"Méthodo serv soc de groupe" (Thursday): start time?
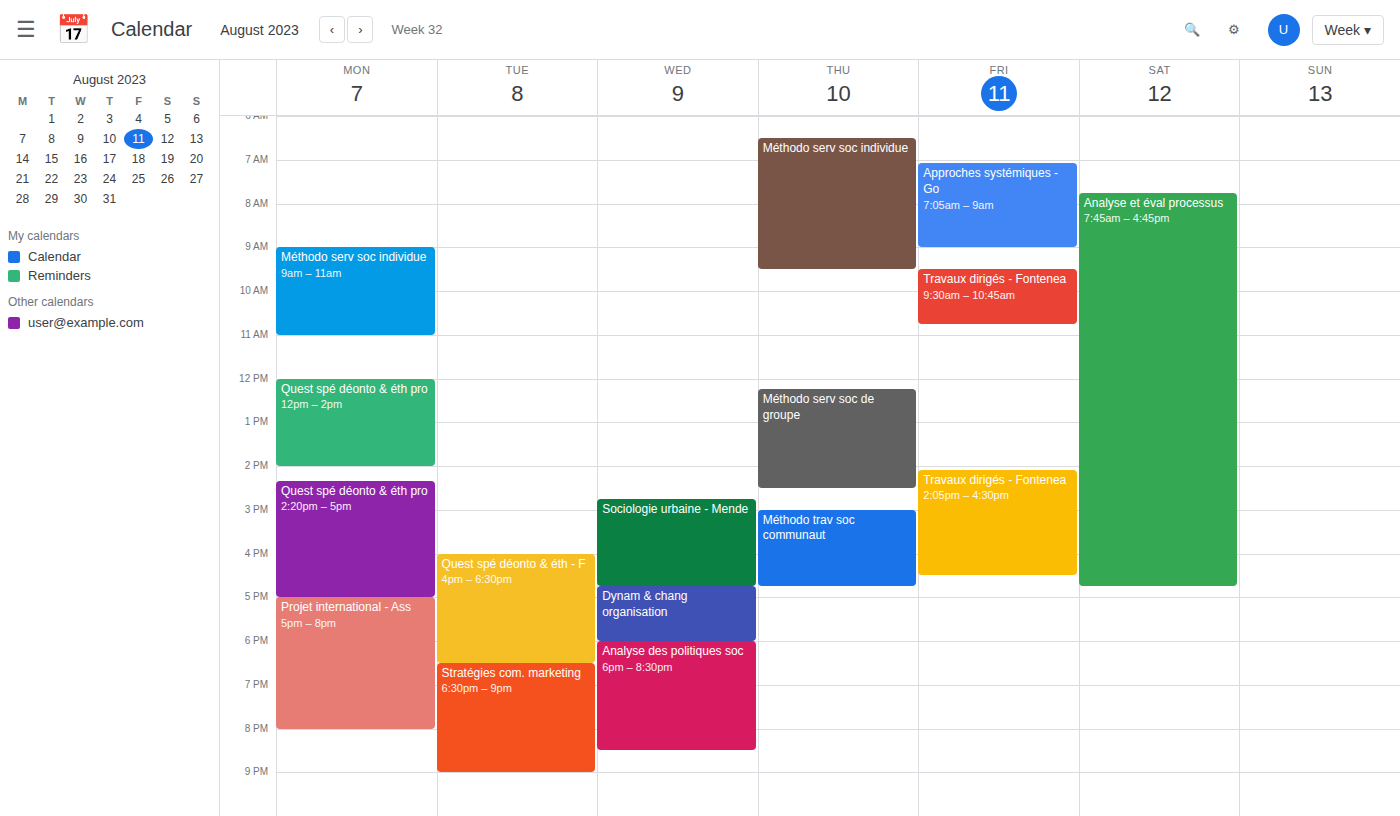
12:15 PM